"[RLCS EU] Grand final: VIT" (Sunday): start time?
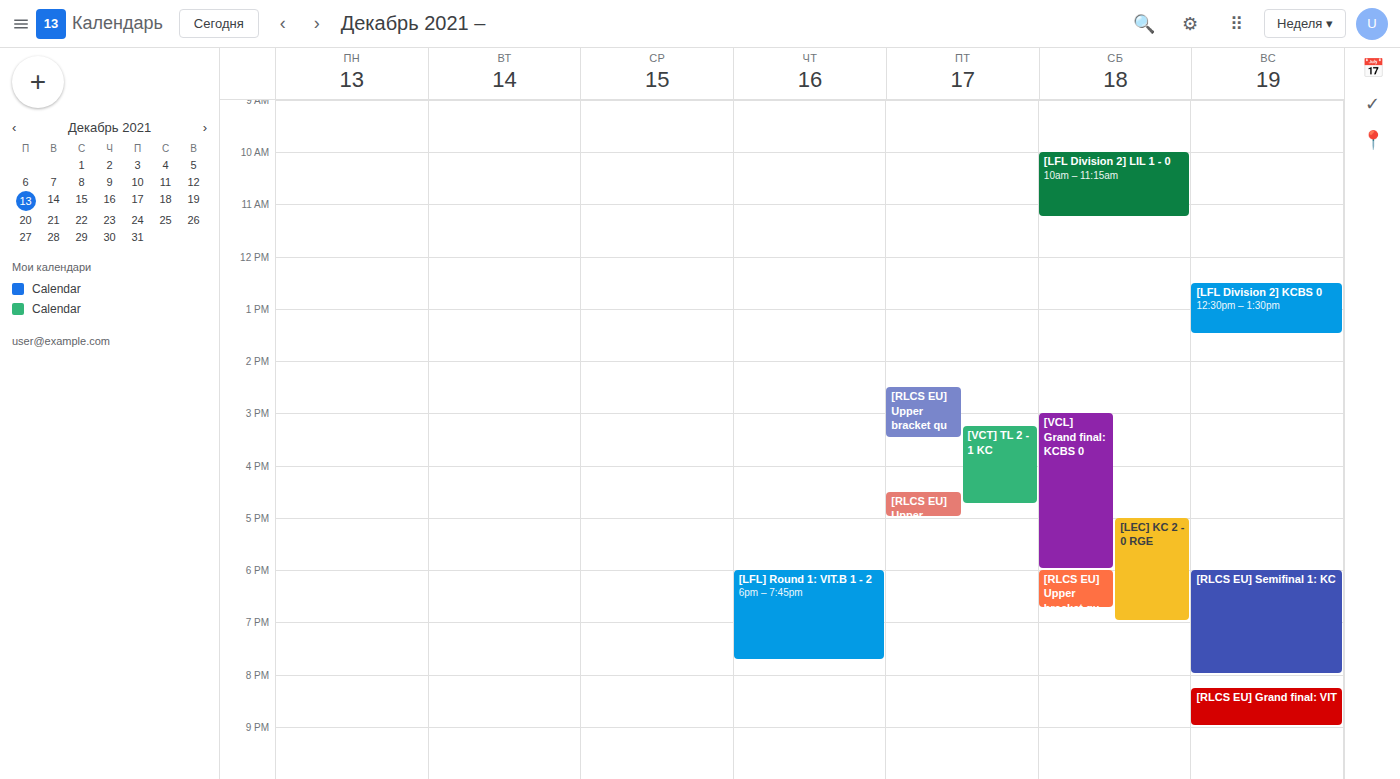
8:15 PM